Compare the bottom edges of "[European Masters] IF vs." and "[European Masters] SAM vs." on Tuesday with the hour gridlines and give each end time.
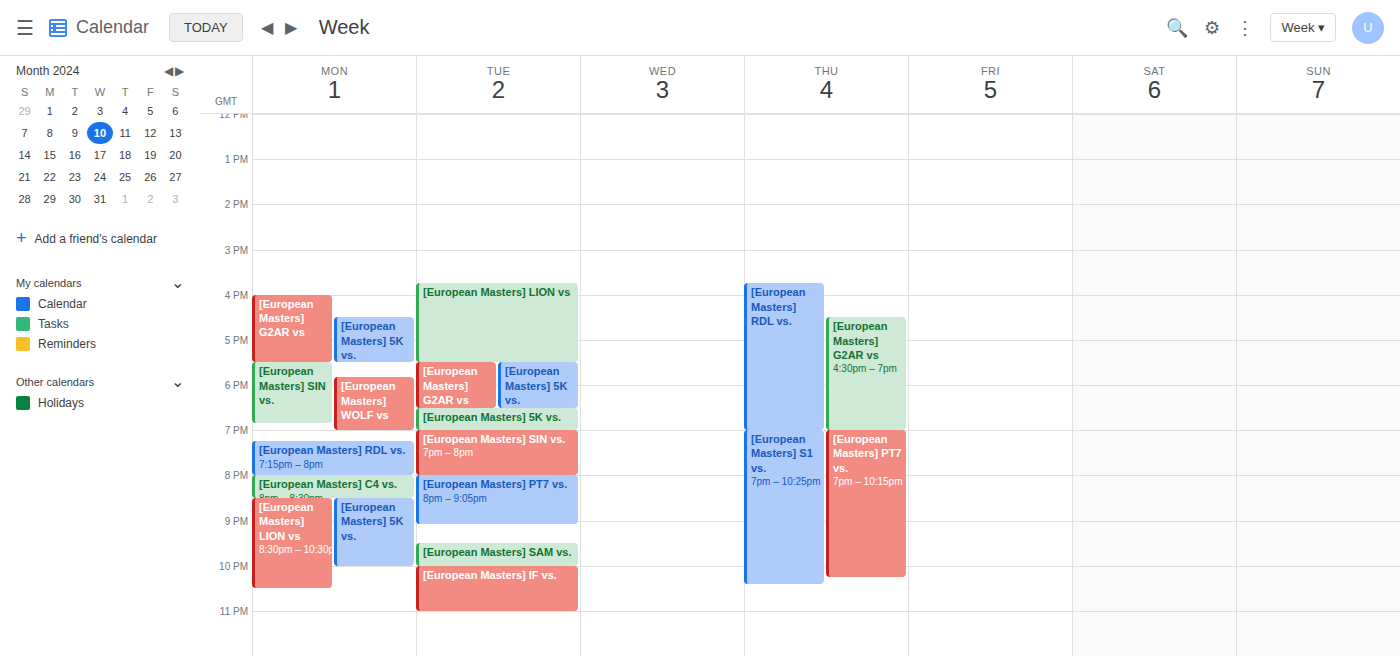
"[European Masters] IF vs.": 11:00 PM, exactly on the 11 PM line. "[European Masters] SAM vs.": 10:00 PM, exactly on the 10 PM line.